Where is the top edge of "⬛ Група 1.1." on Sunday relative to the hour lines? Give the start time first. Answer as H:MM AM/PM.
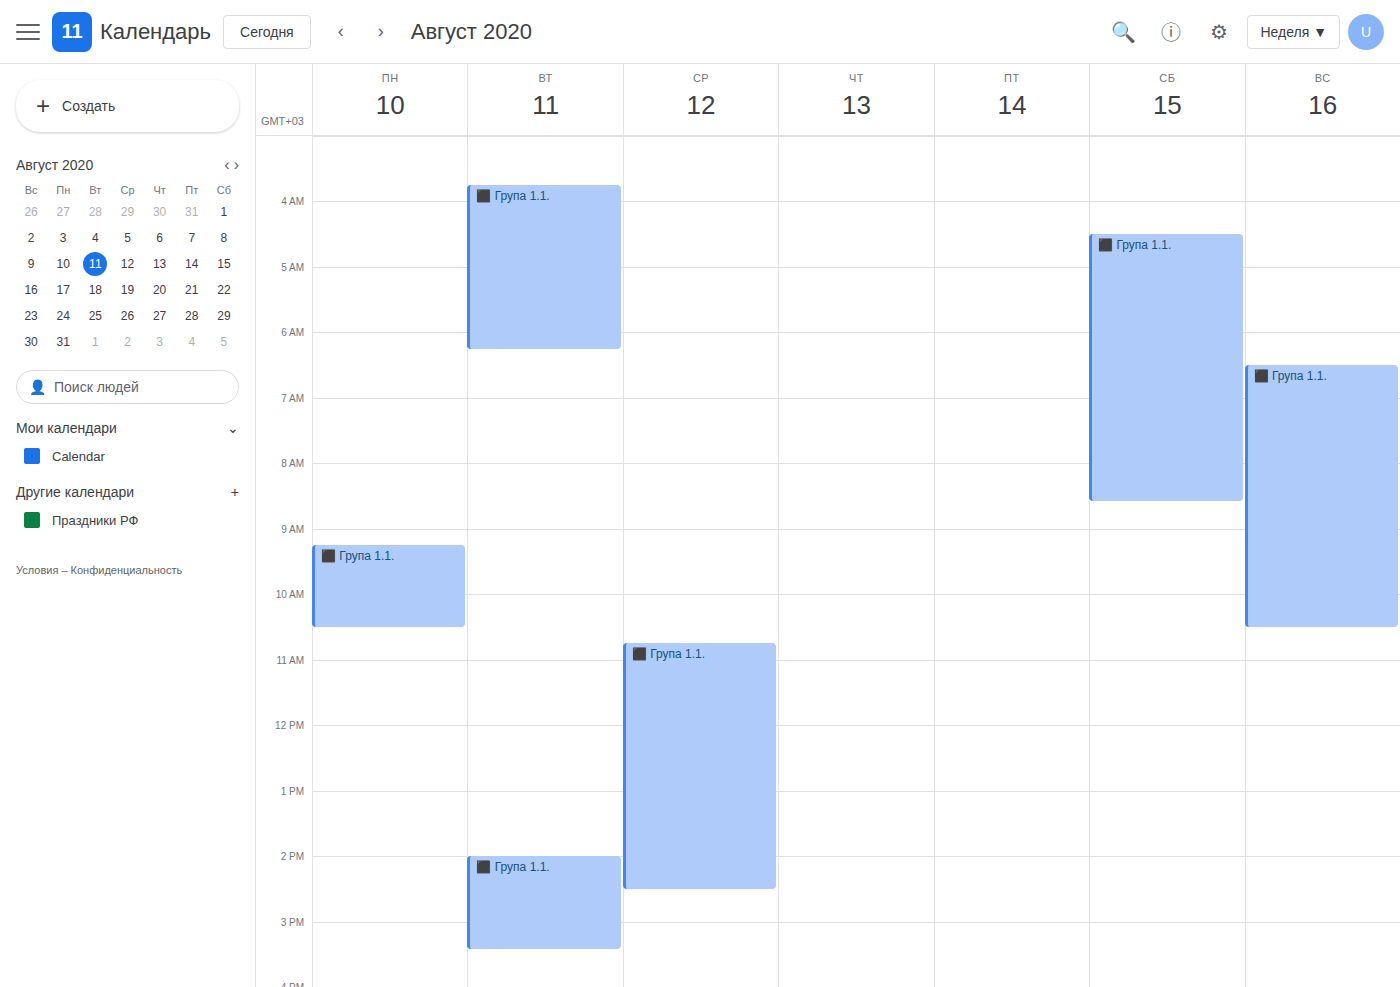
6:30 AM -- halfway between the 6 AM and 7 AM lines.